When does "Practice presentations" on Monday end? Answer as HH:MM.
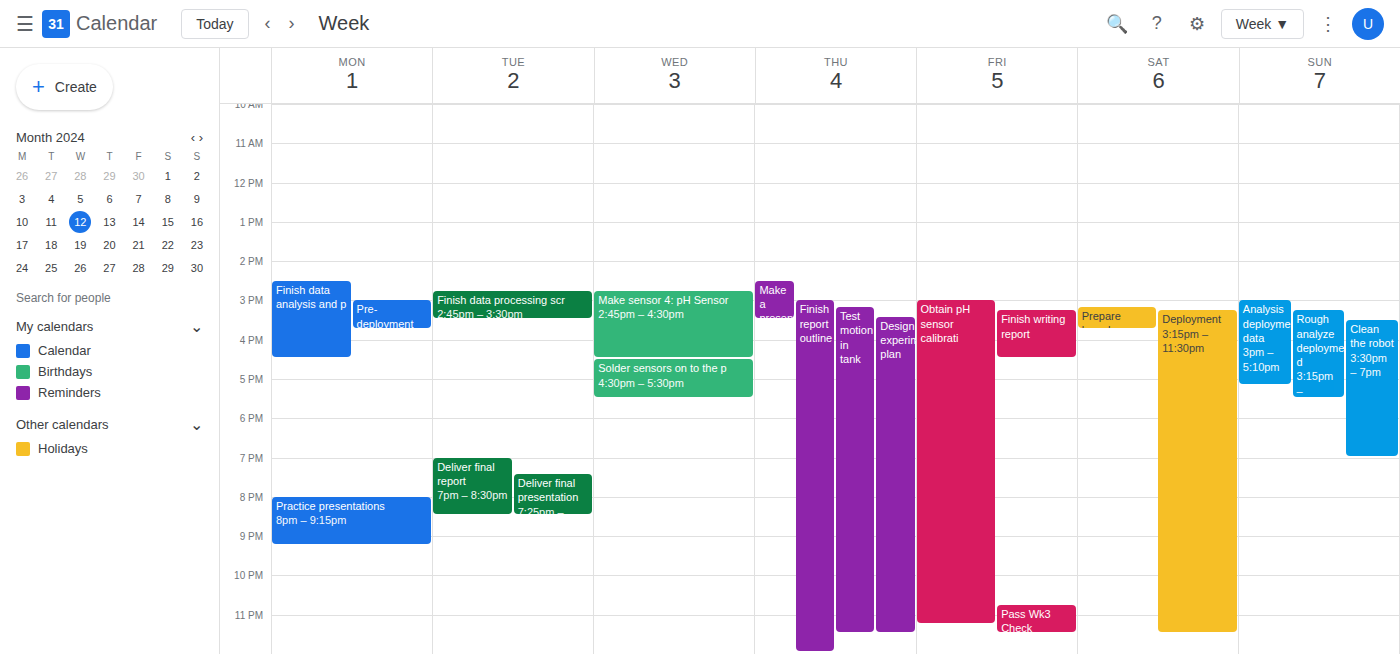
21:15